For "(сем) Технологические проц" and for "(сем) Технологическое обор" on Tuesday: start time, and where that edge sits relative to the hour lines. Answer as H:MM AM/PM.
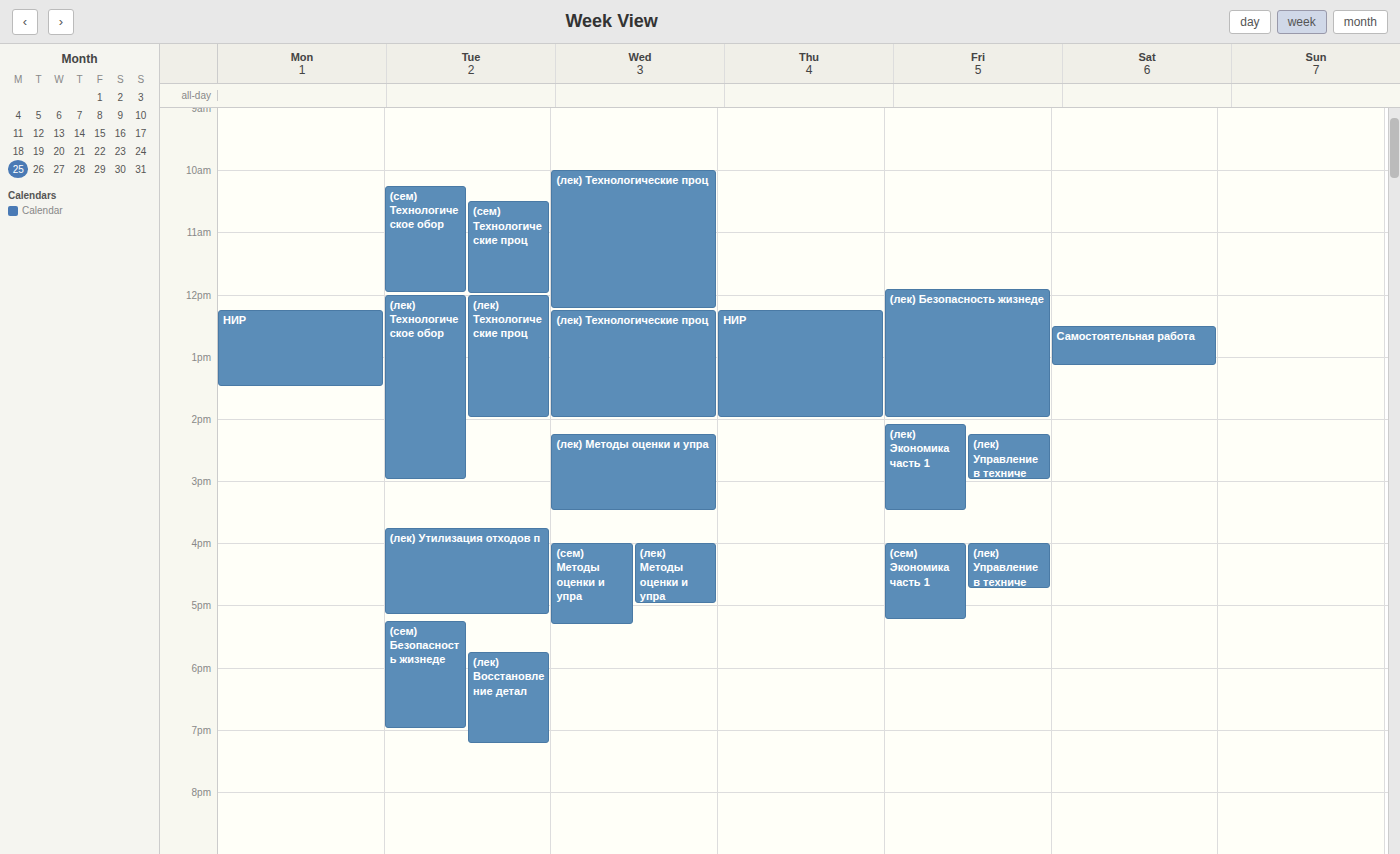
"(сем) Технологические проц": 10:30 AM, halfway between the 10 AM and 11 AM lines. "(сем) Технологическое обор": 10:15 AM, neither: a quarter of the way from the 10 AM line to the 11 AM line.